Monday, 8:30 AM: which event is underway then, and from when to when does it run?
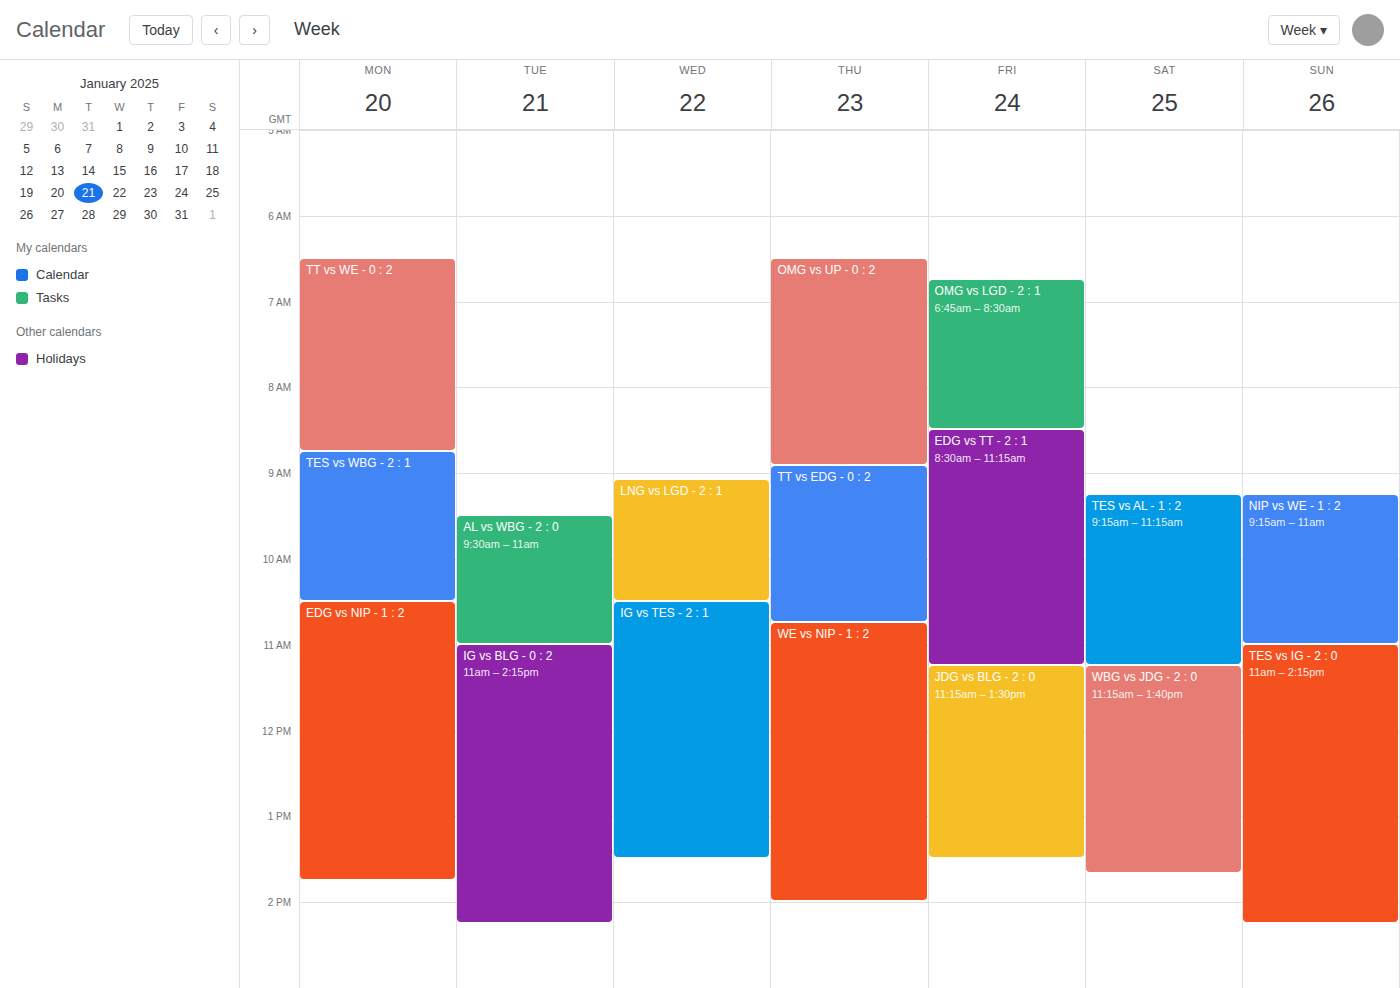
"TT vs WE - 0 : 2", 6:30 AM to 8:45 AM